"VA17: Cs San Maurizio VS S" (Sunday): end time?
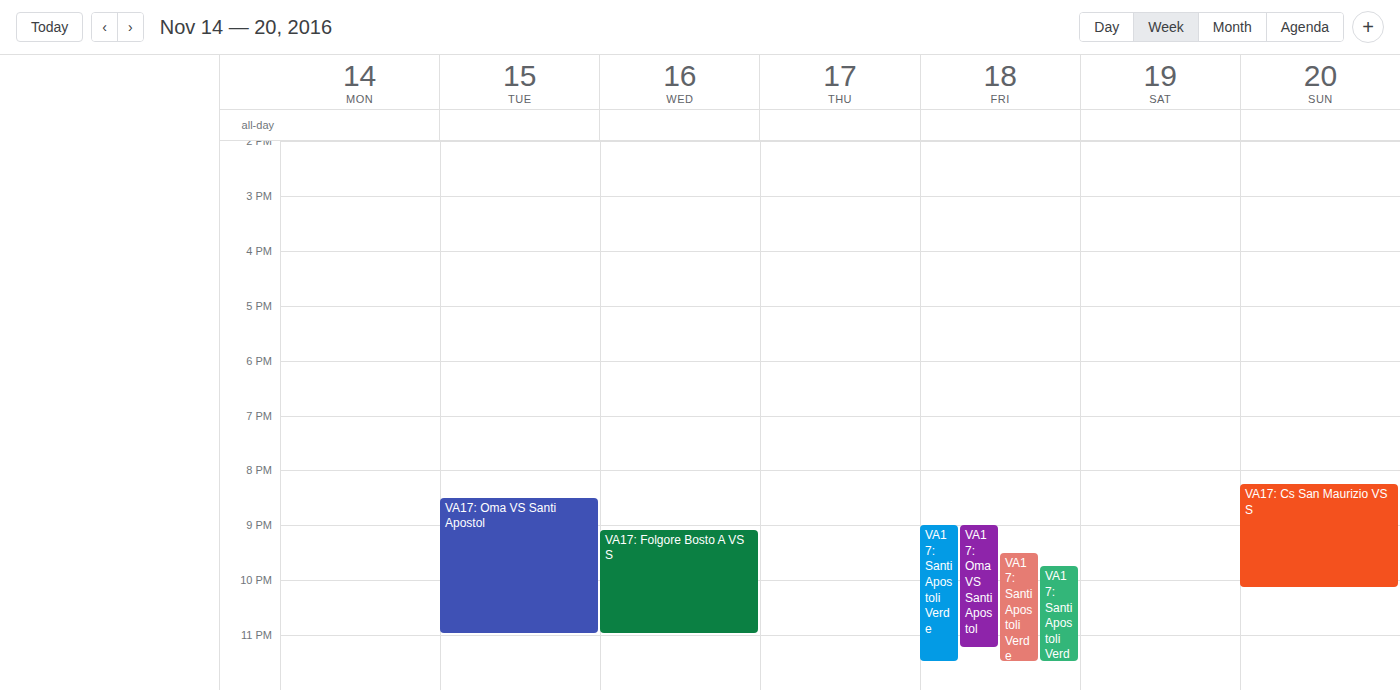
10:10 PM